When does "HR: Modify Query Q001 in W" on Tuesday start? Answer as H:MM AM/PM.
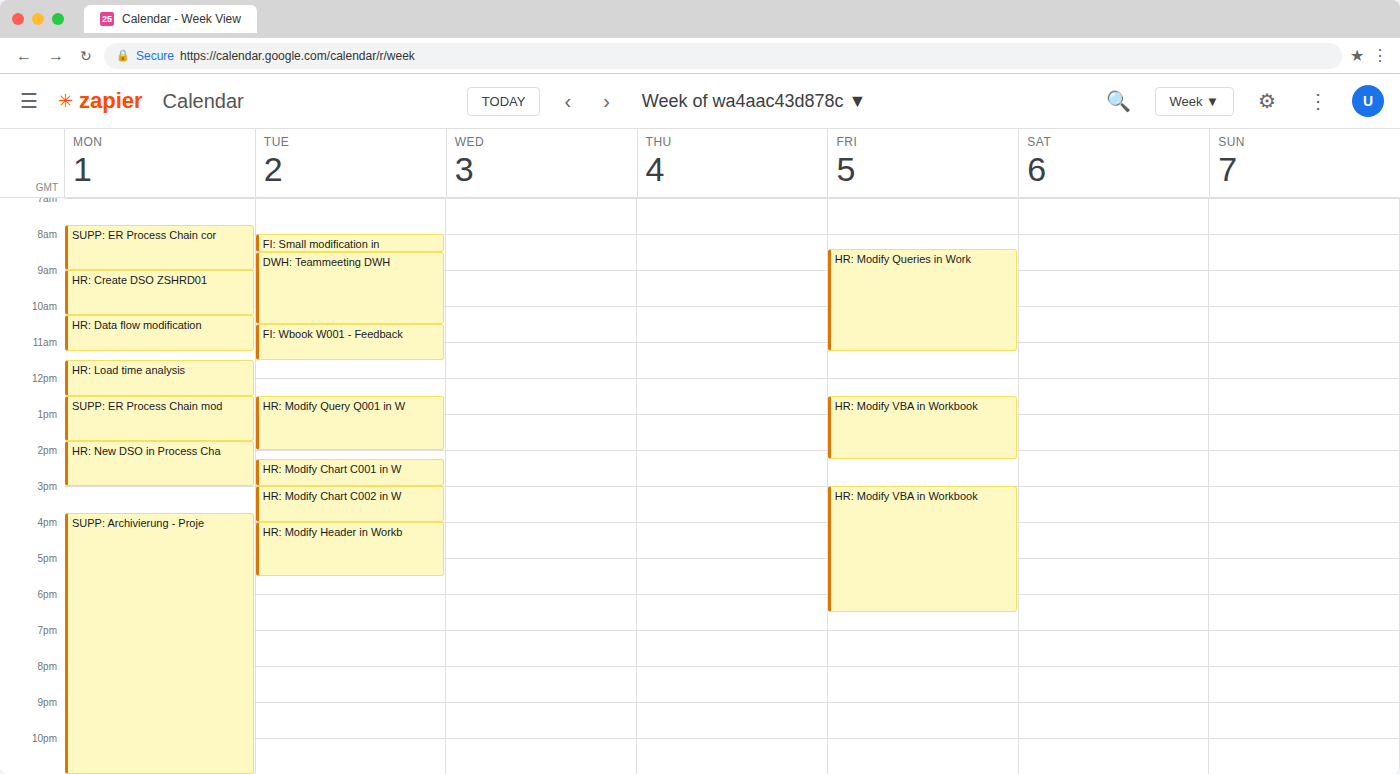
12:30 PM